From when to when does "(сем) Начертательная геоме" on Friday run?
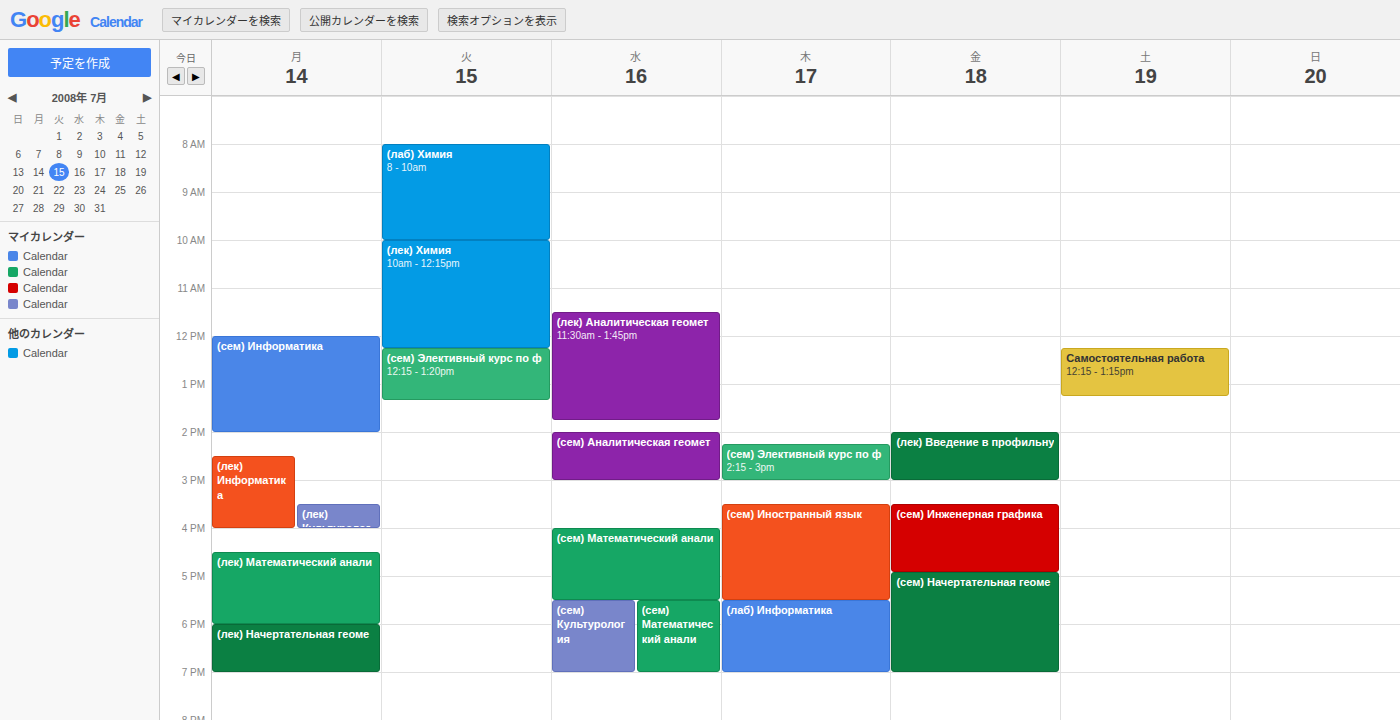
4:55 PM to 7:00 PM